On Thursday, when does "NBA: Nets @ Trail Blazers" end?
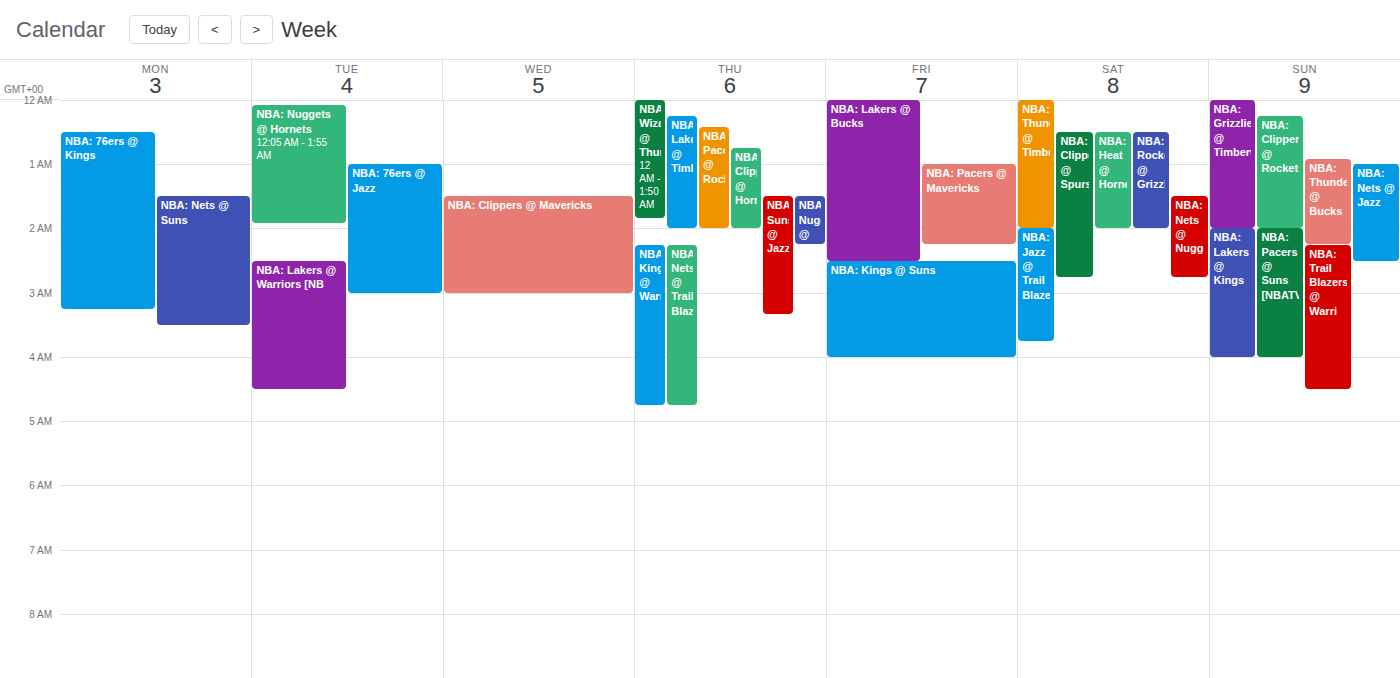
4:45 AM